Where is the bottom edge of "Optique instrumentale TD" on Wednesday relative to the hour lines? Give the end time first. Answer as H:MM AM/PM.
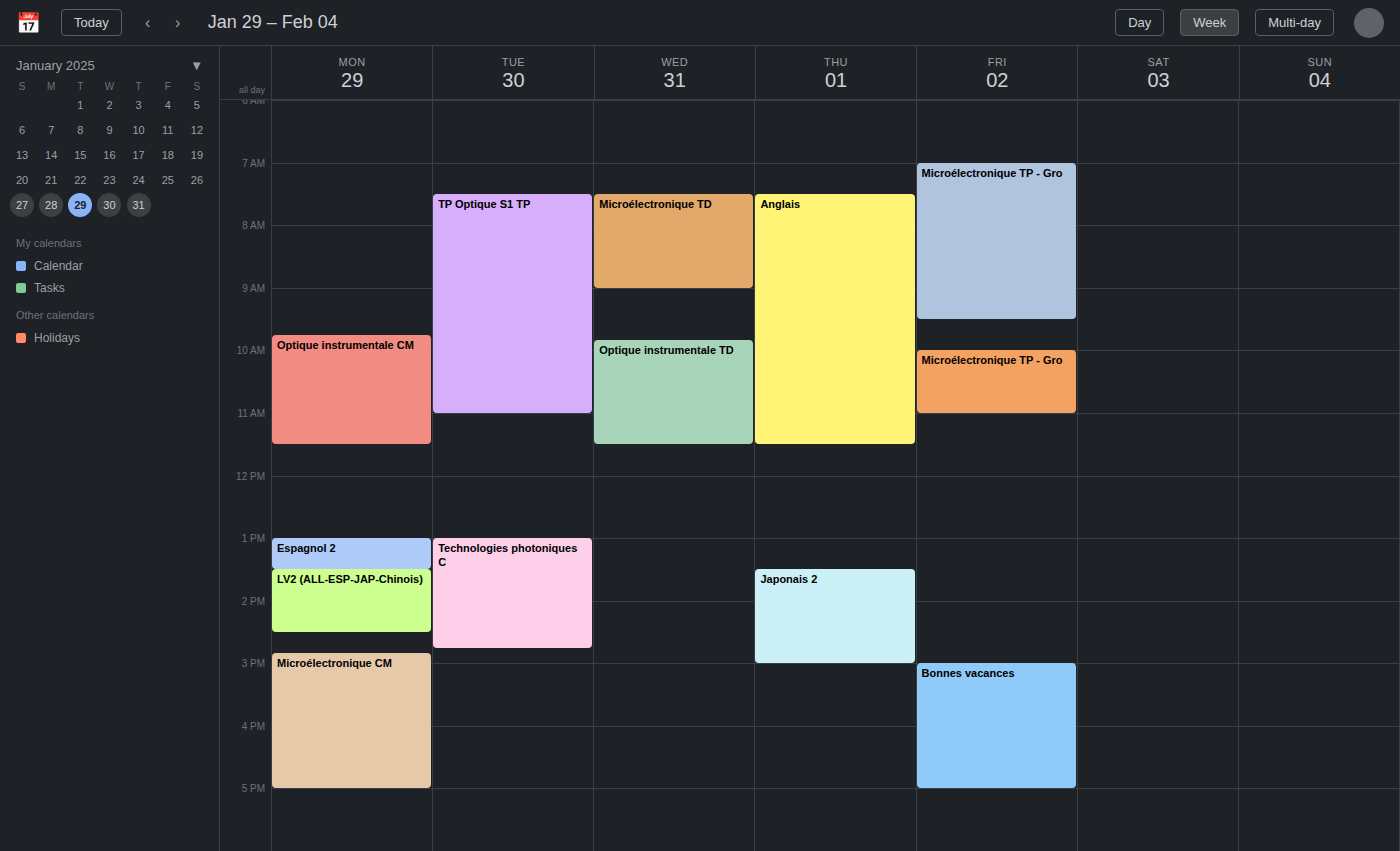
11:30 AM -- halfway between the 11 AM and 12 PM lines.